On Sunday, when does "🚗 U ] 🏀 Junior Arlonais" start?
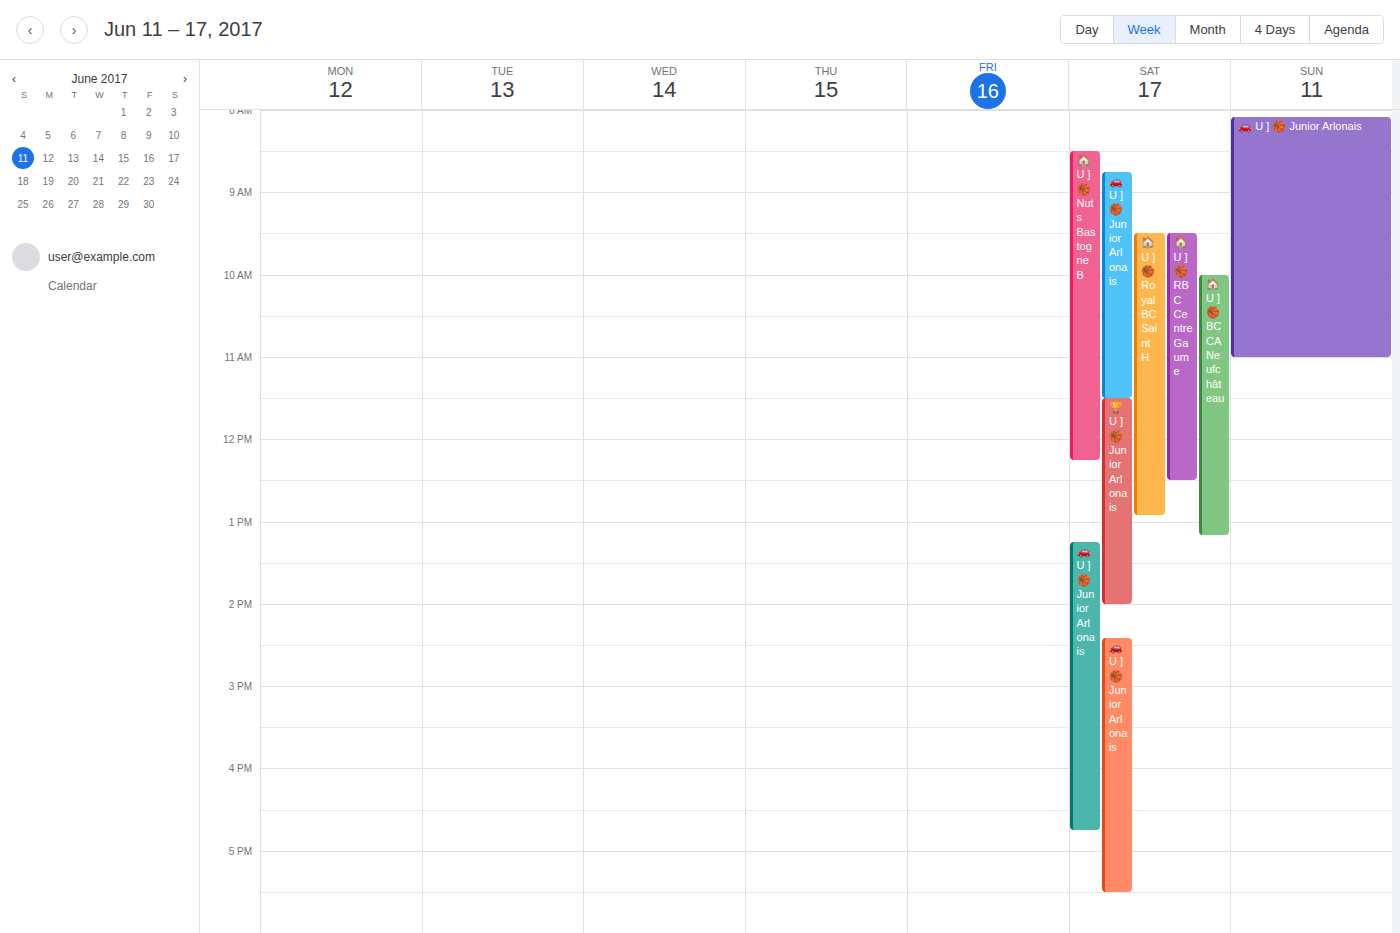
8:05 AM